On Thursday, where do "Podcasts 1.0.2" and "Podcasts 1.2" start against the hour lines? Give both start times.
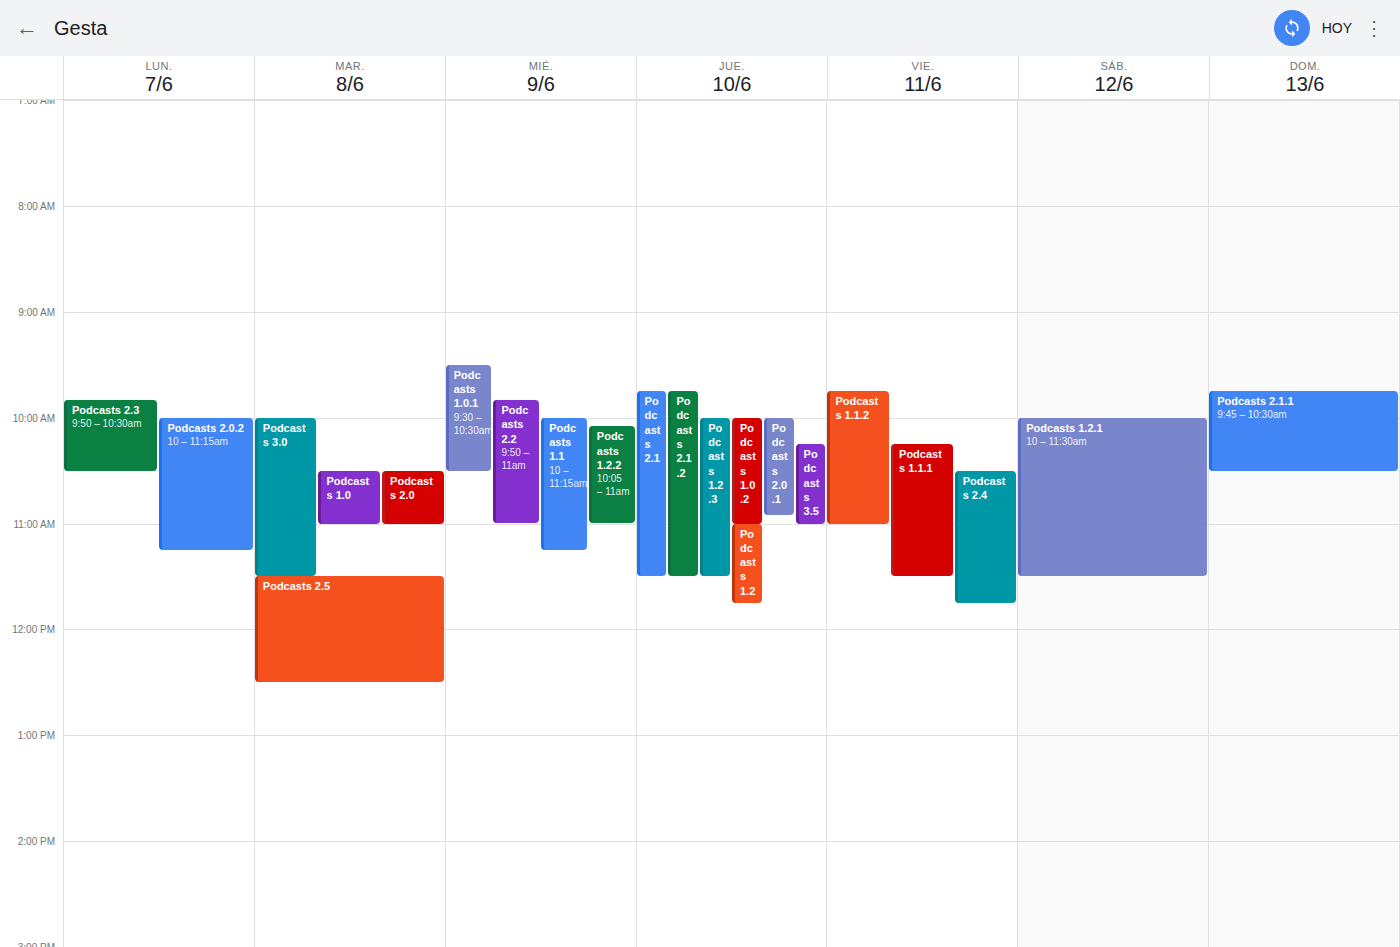
"Podcasts 1.0.2": 10:00 AM, exactly on the 10 AM line. "Podcasts 1.2": 11:00 AM, exactly on the 11 AM line.